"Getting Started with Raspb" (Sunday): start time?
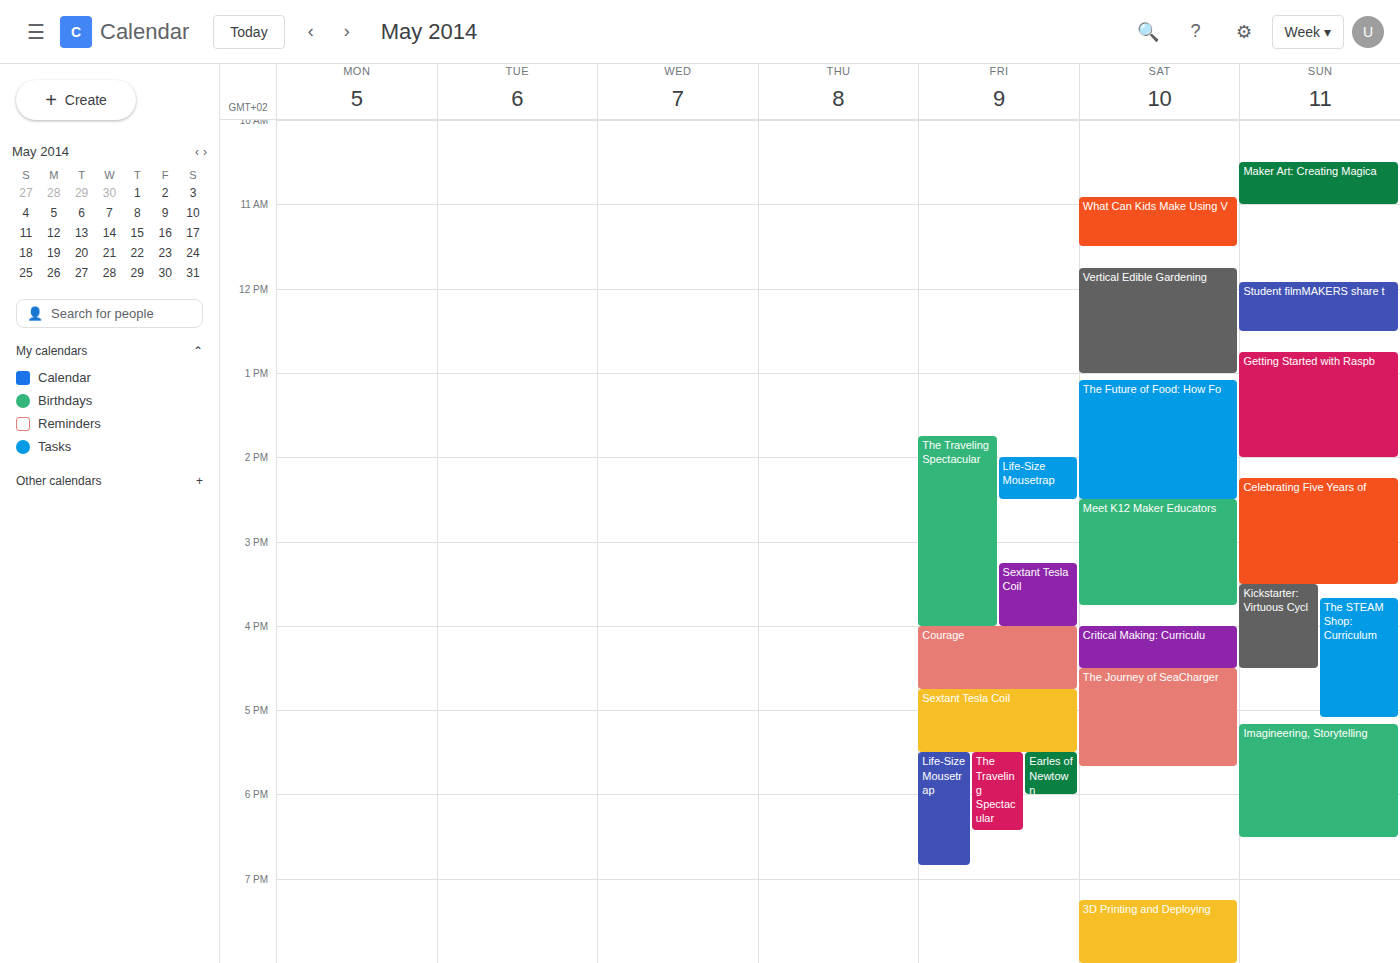
12:45 PM